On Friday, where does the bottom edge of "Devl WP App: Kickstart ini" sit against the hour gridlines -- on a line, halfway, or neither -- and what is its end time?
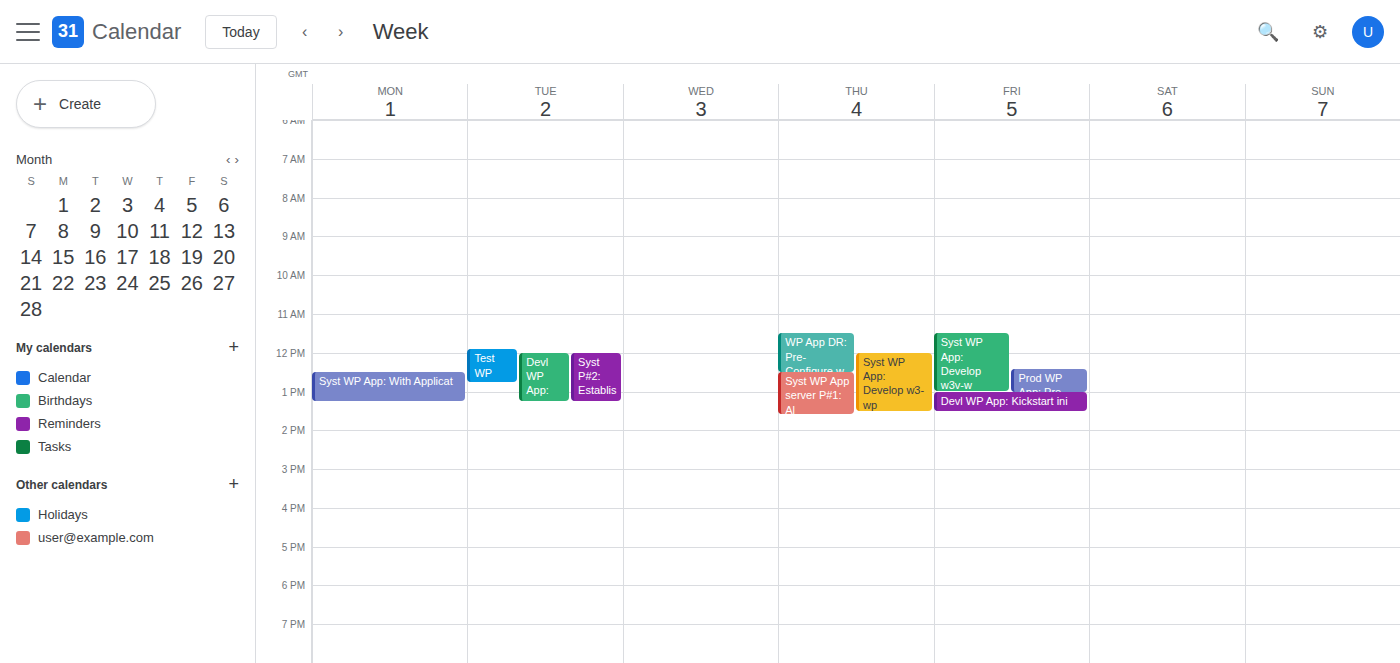
1:30 PM -- halfway between the 1 PM and 2 PM lines.